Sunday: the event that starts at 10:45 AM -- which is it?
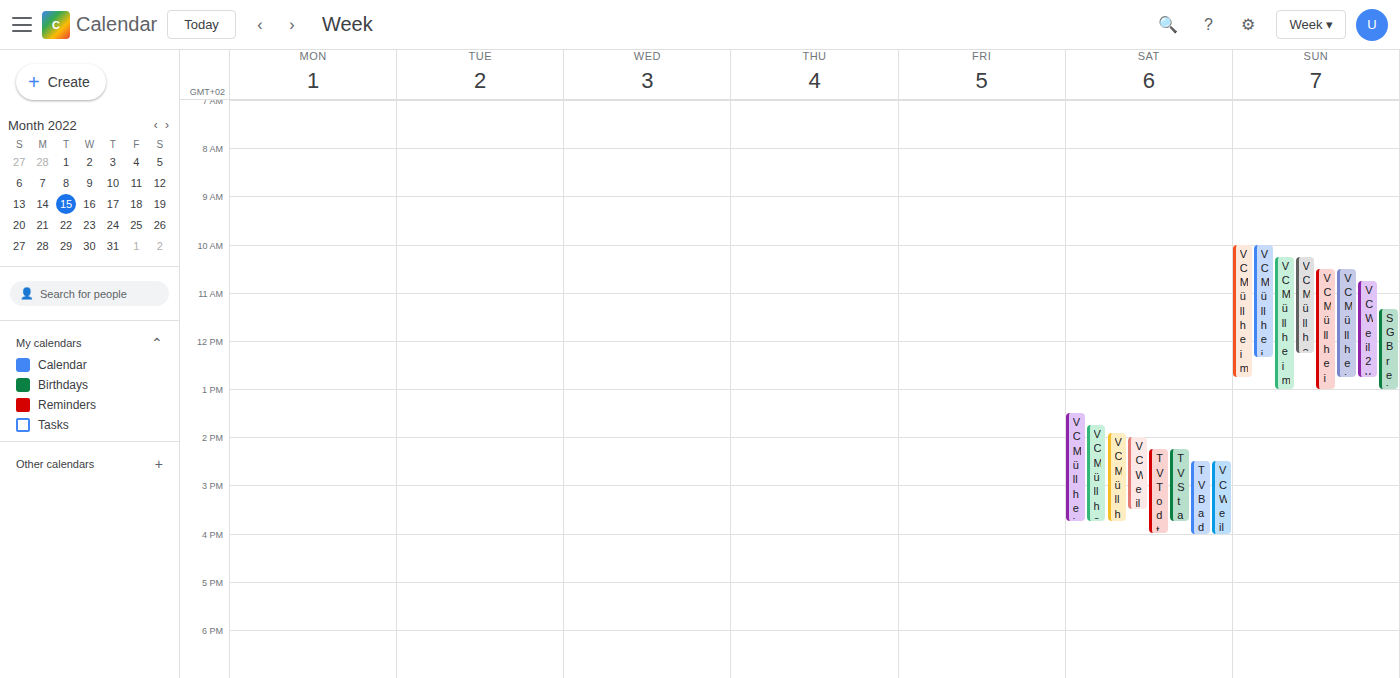
"VC Weil 2 vs. VC Müllheim"